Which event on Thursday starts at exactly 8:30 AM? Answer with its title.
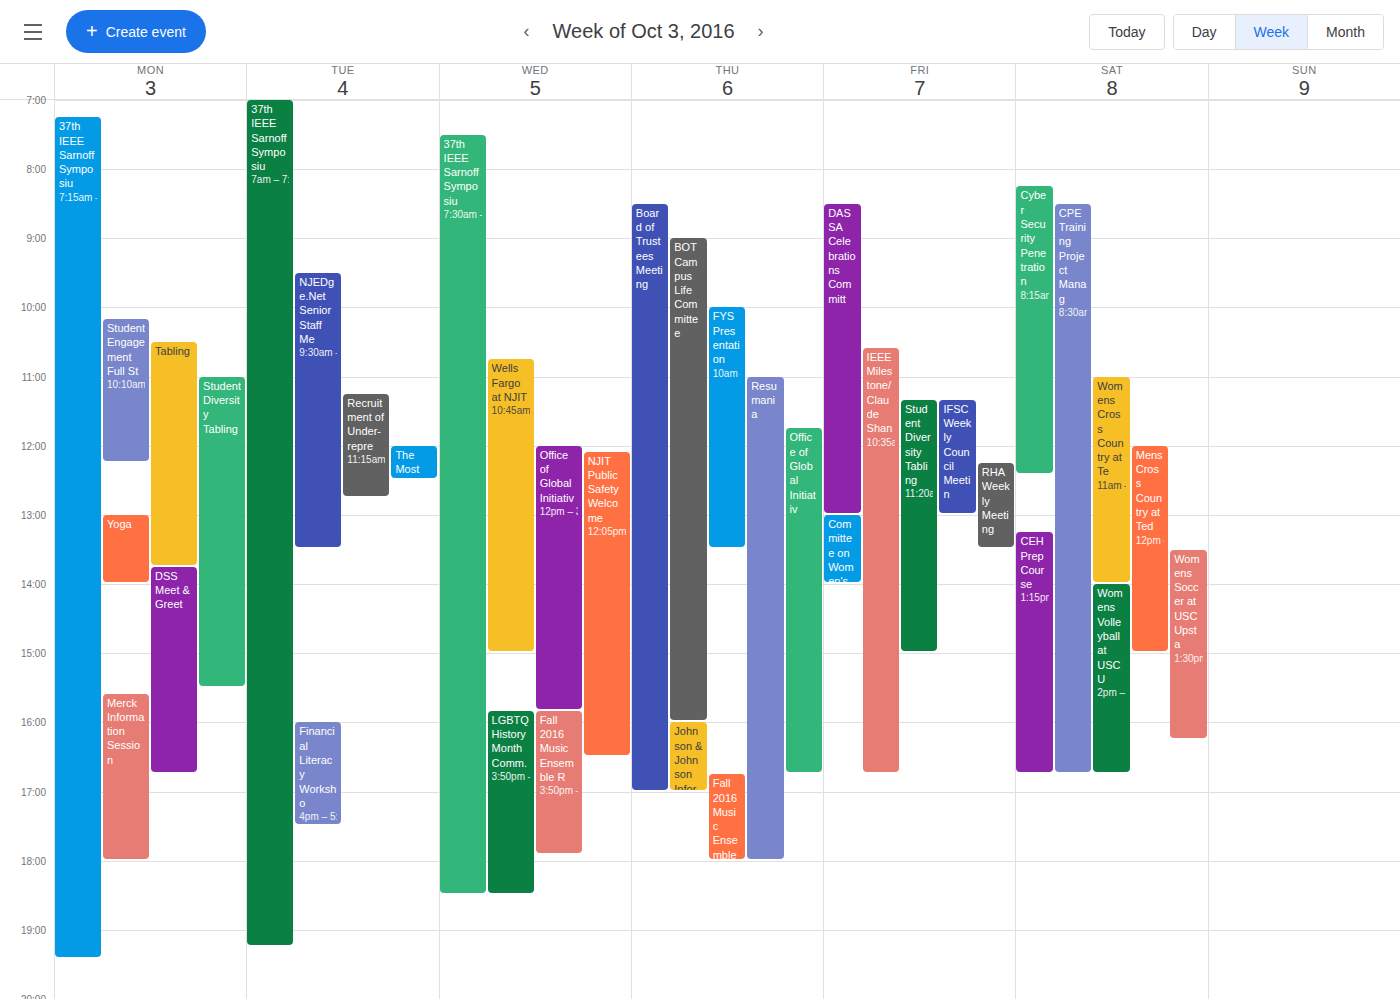
"Board of Trustees Meeting"